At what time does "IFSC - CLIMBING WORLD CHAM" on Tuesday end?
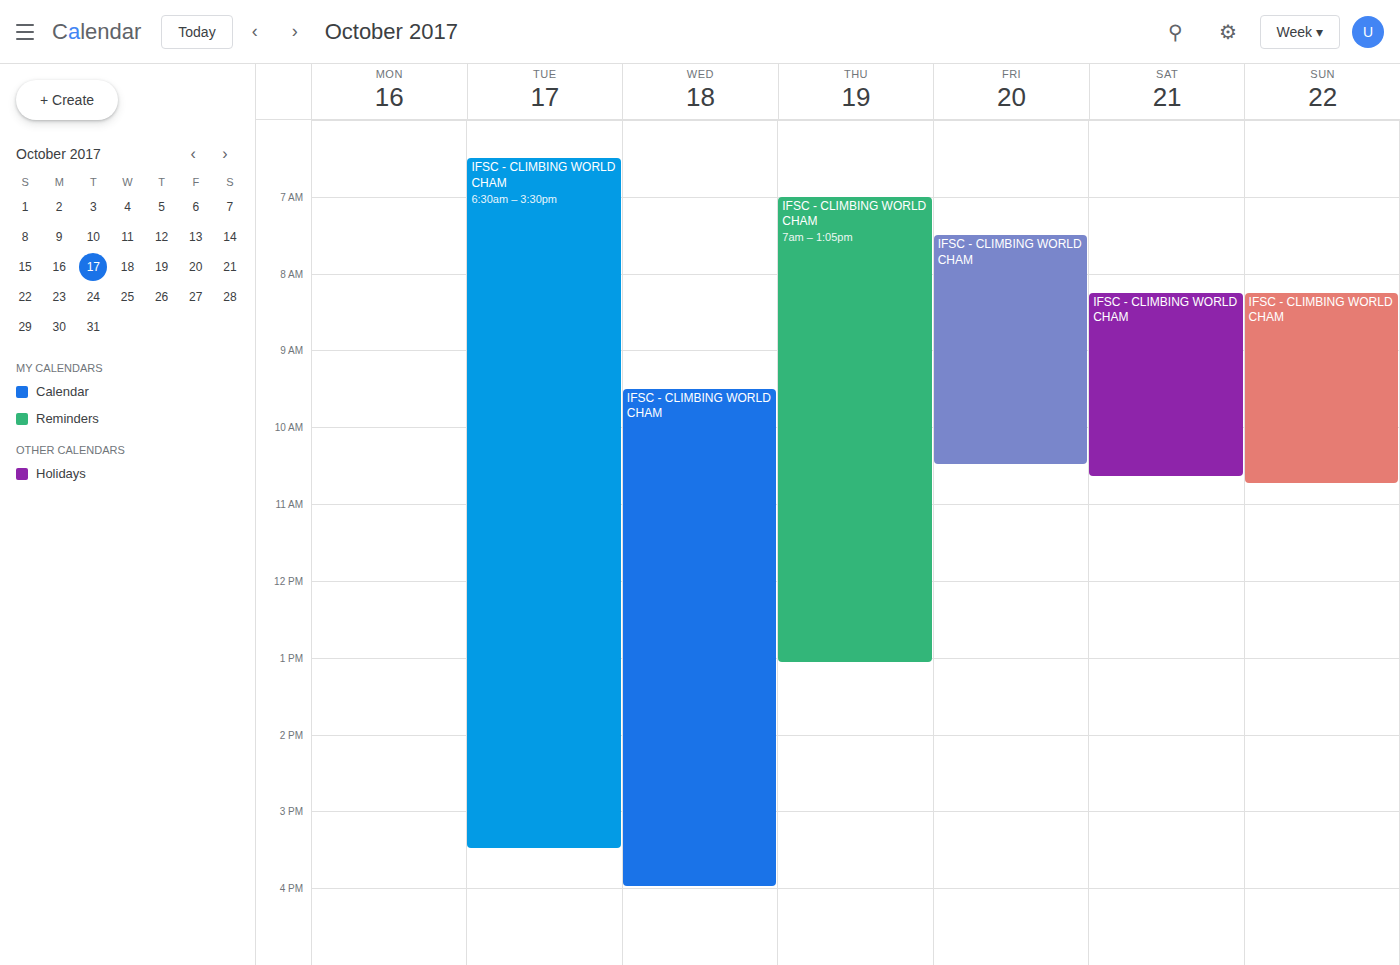
3:30 PM